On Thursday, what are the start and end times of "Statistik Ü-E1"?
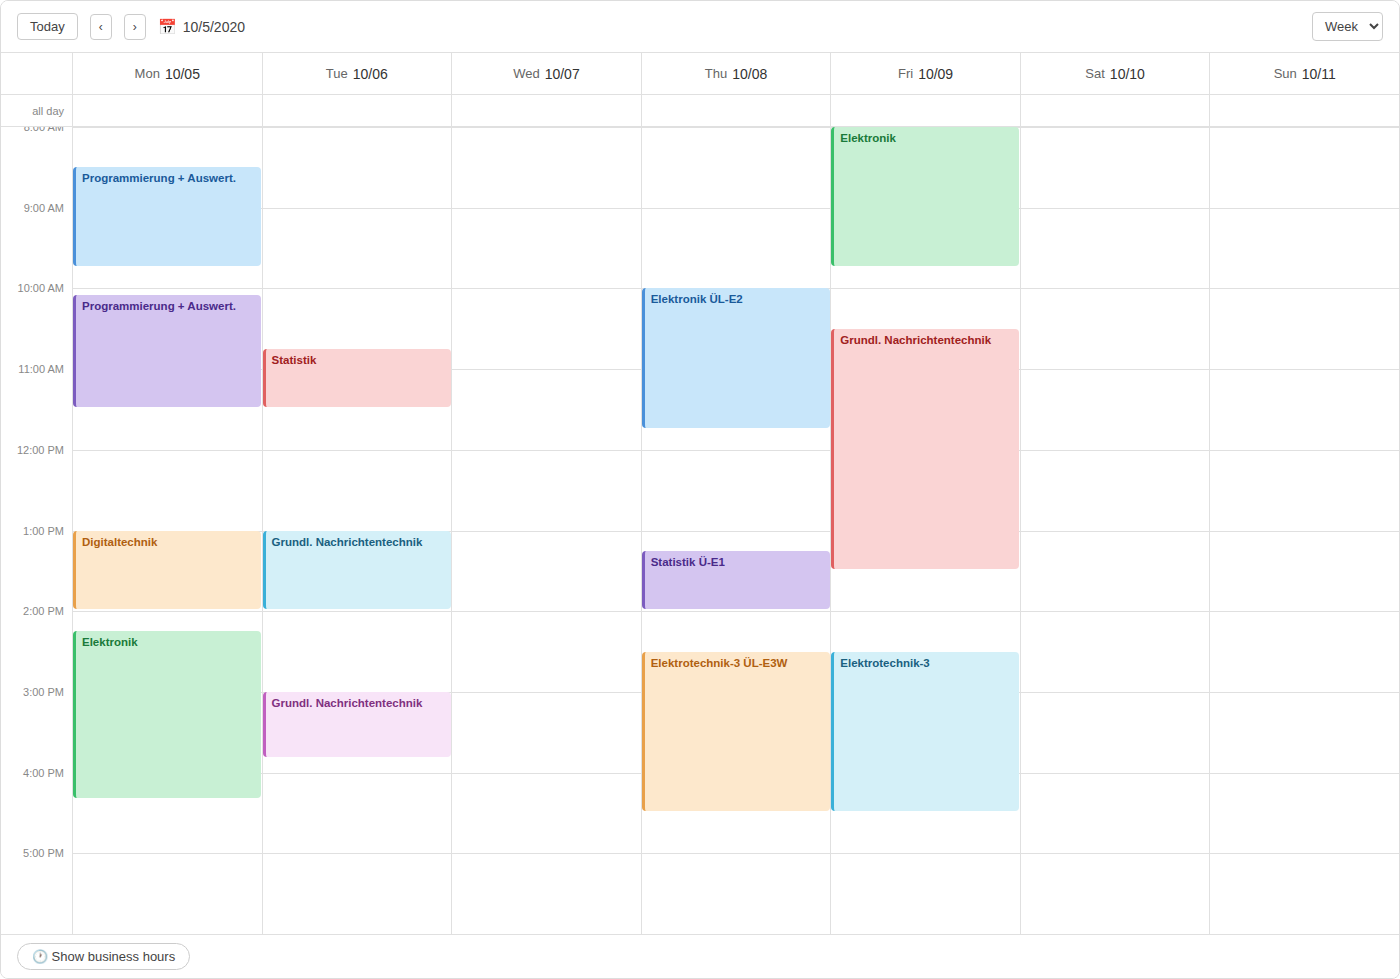
1:15 PM to 2:00 PM